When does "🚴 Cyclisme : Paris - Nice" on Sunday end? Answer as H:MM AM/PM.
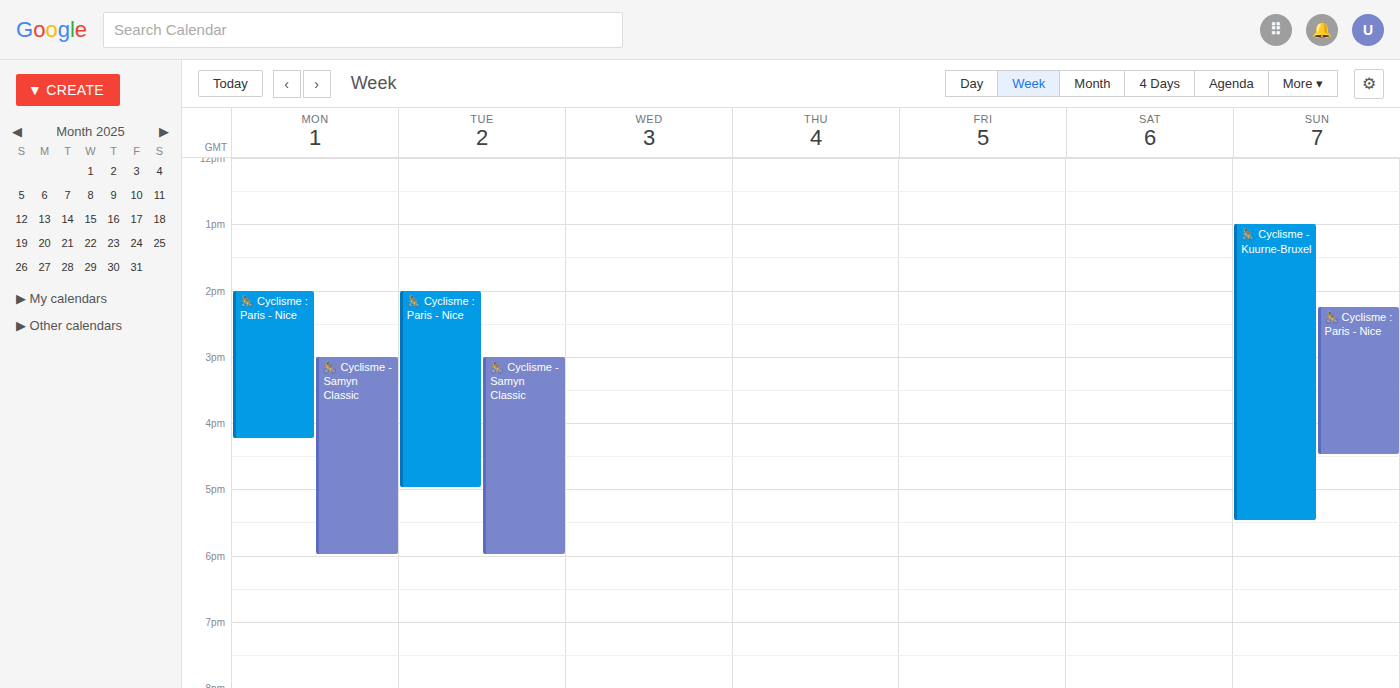
4:30 PM